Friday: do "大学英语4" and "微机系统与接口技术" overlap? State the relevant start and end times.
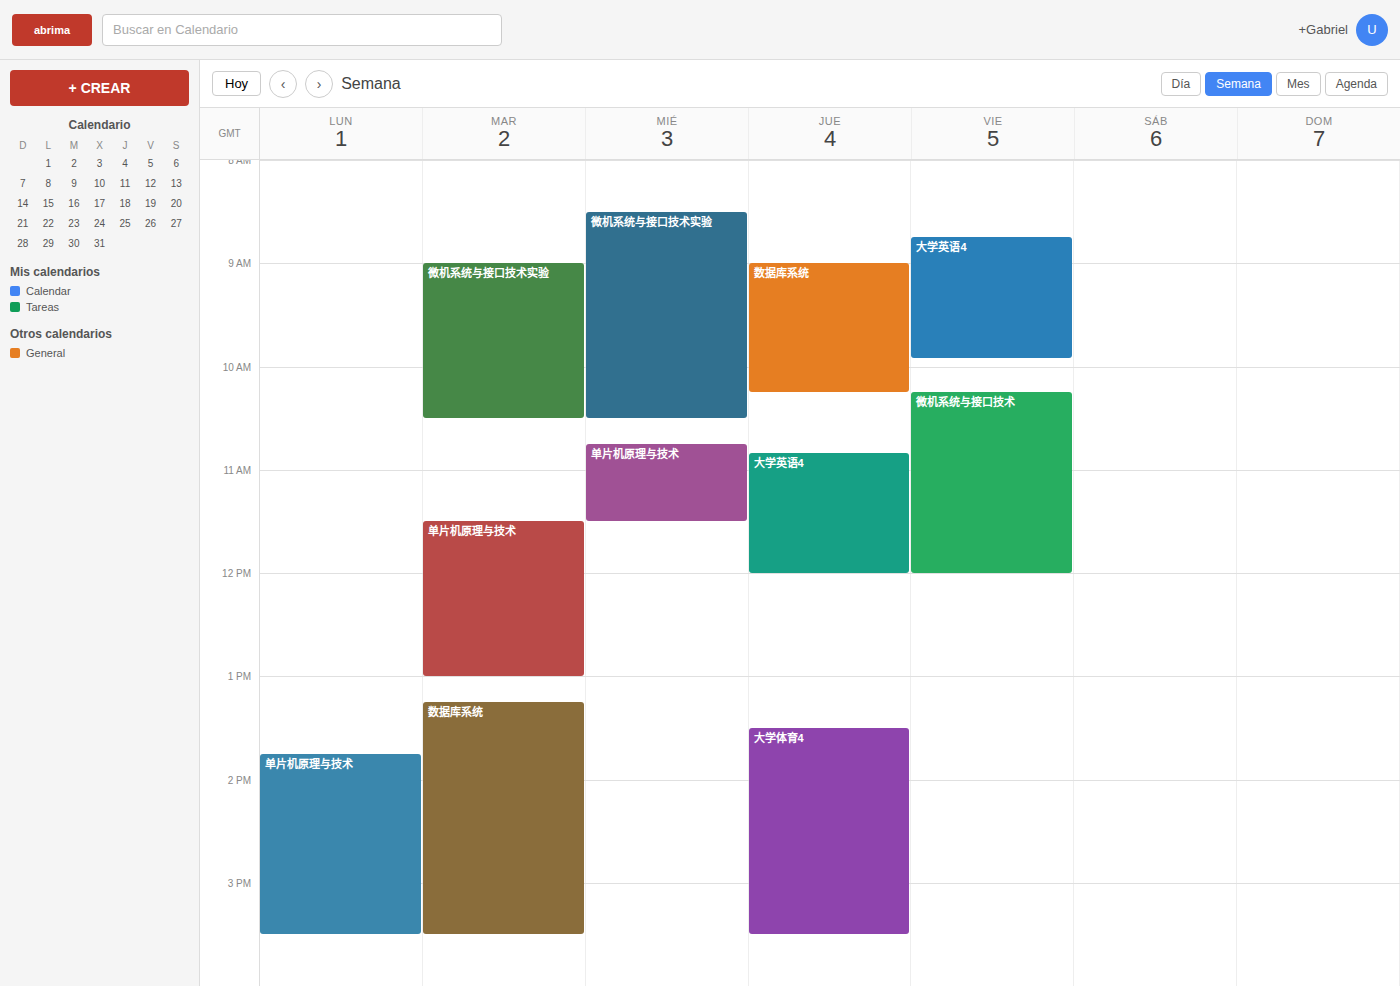
"大学英语4" ends at 9:55 AM and "微机系统与接口技术" starts at 10:15 AM -- no overlap.